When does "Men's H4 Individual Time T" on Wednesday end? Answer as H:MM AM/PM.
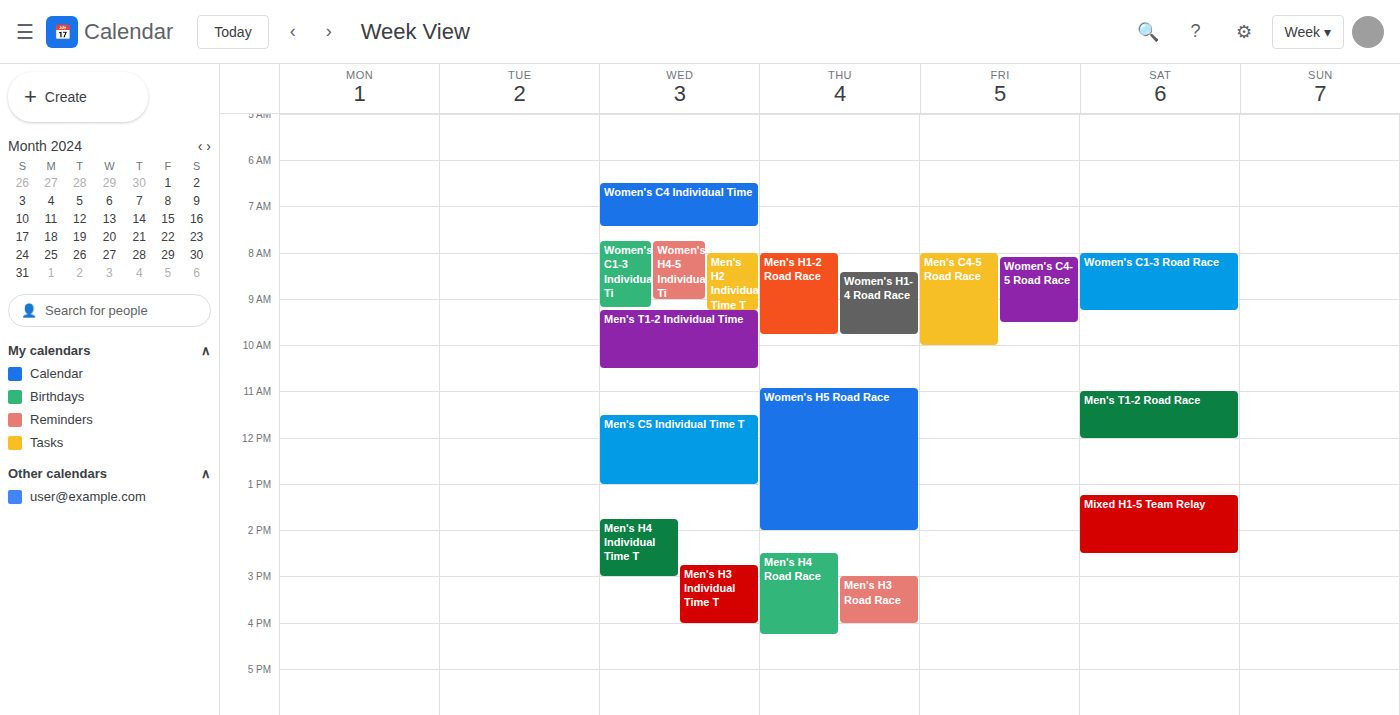
3:00 PM